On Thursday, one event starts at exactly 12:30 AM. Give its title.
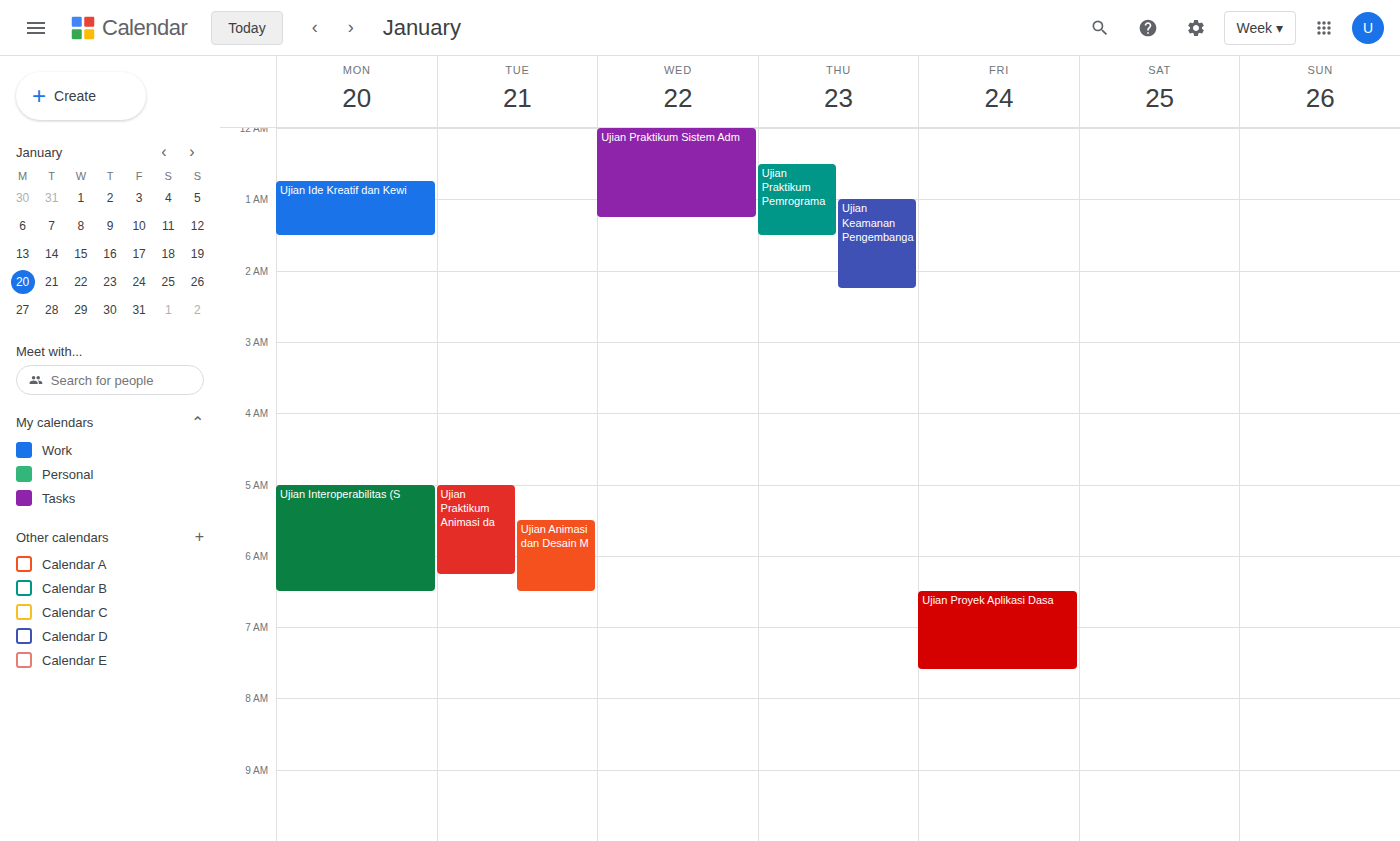
"Ujian Praktikum Pemrograma"